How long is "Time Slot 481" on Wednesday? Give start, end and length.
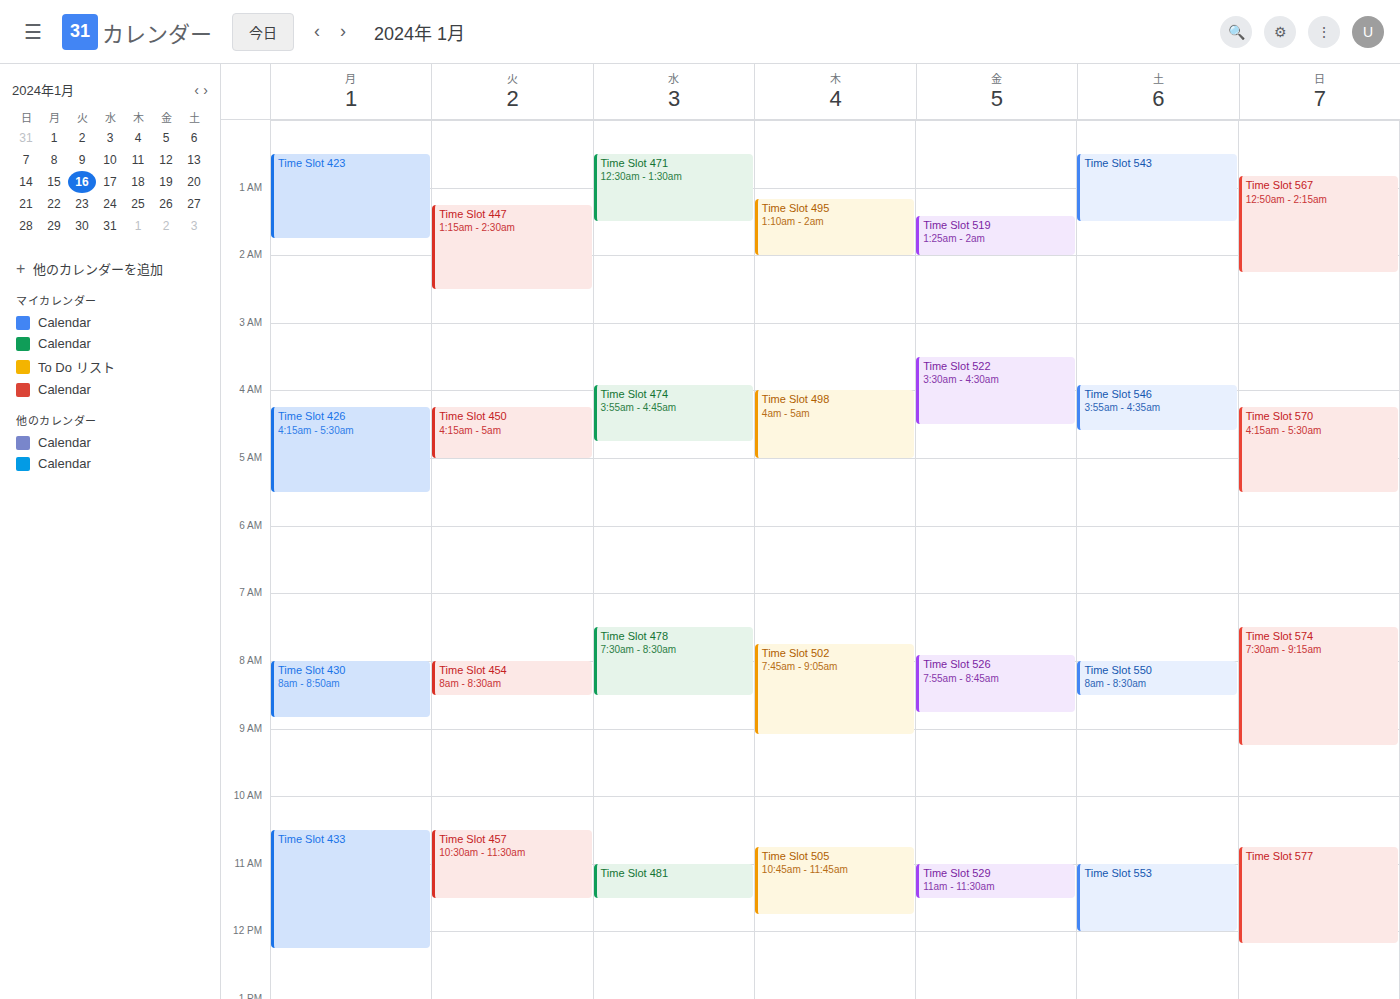
11:00 AM to 11:30 AM, 30 minutes